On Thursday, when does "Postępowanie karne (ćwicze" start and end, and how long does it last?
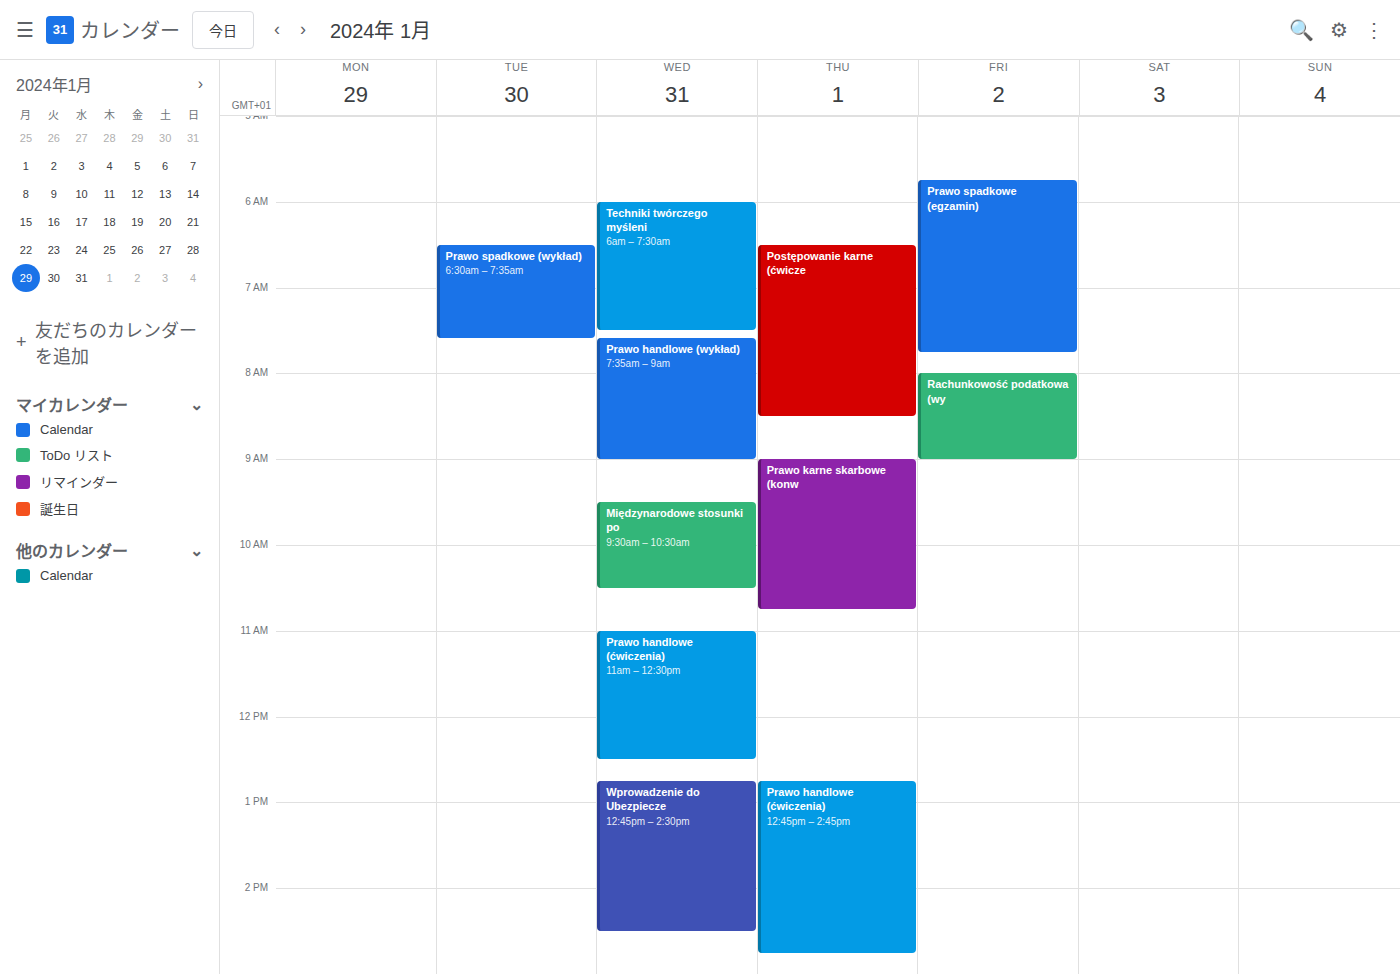
6:30 AM to 8:30 AM, 2 hours